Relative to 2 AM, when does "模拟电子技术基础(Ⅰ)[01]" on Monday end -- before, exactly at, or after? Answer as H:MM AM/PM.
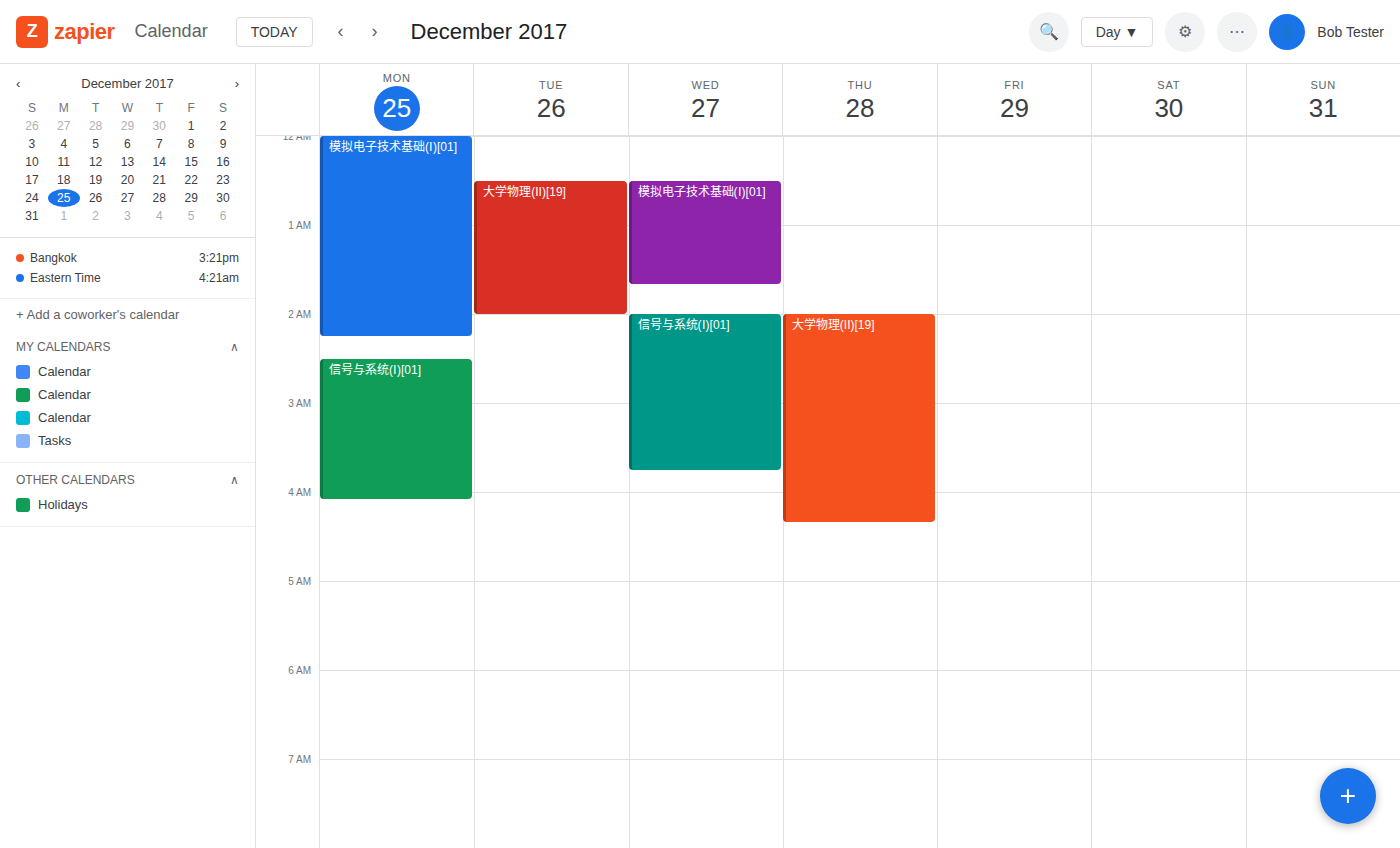
2:15 AM -- after 2 AM, 15 minutes below the 2 AM line.